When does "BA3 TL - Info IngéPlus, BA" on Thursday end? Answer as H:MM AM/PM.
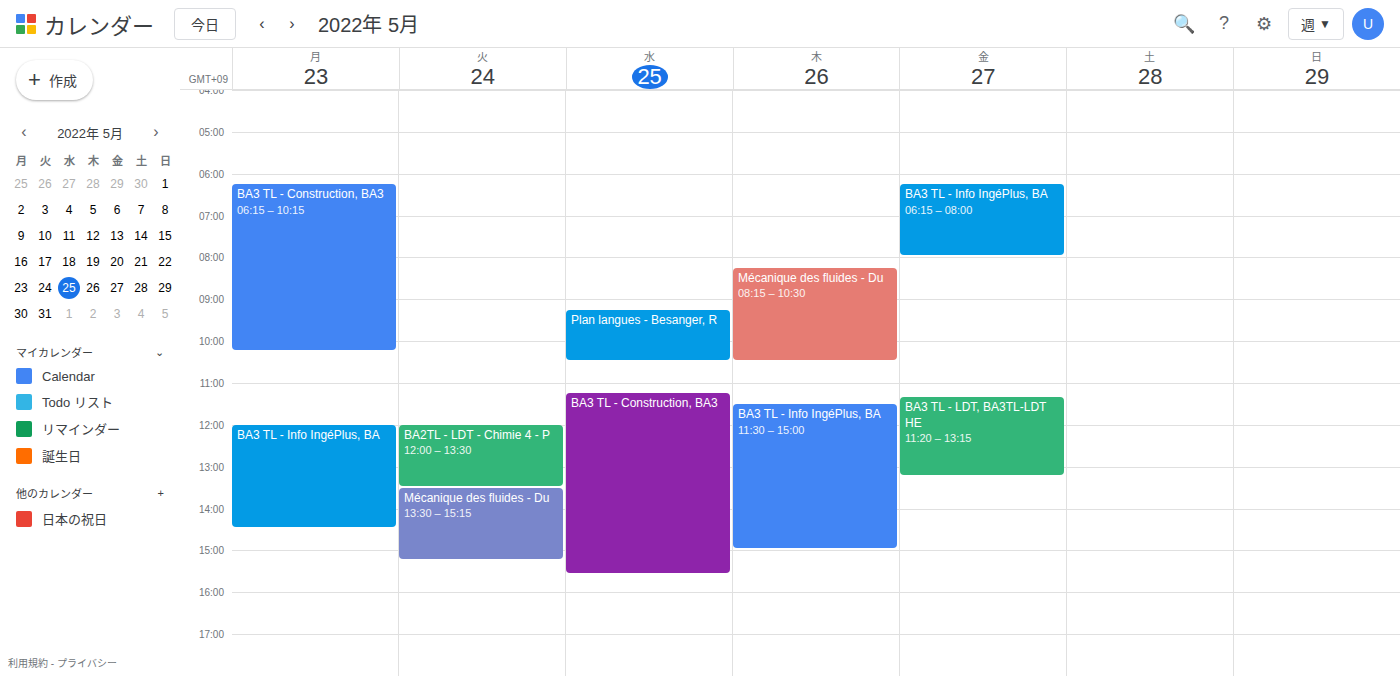
3:00 PM